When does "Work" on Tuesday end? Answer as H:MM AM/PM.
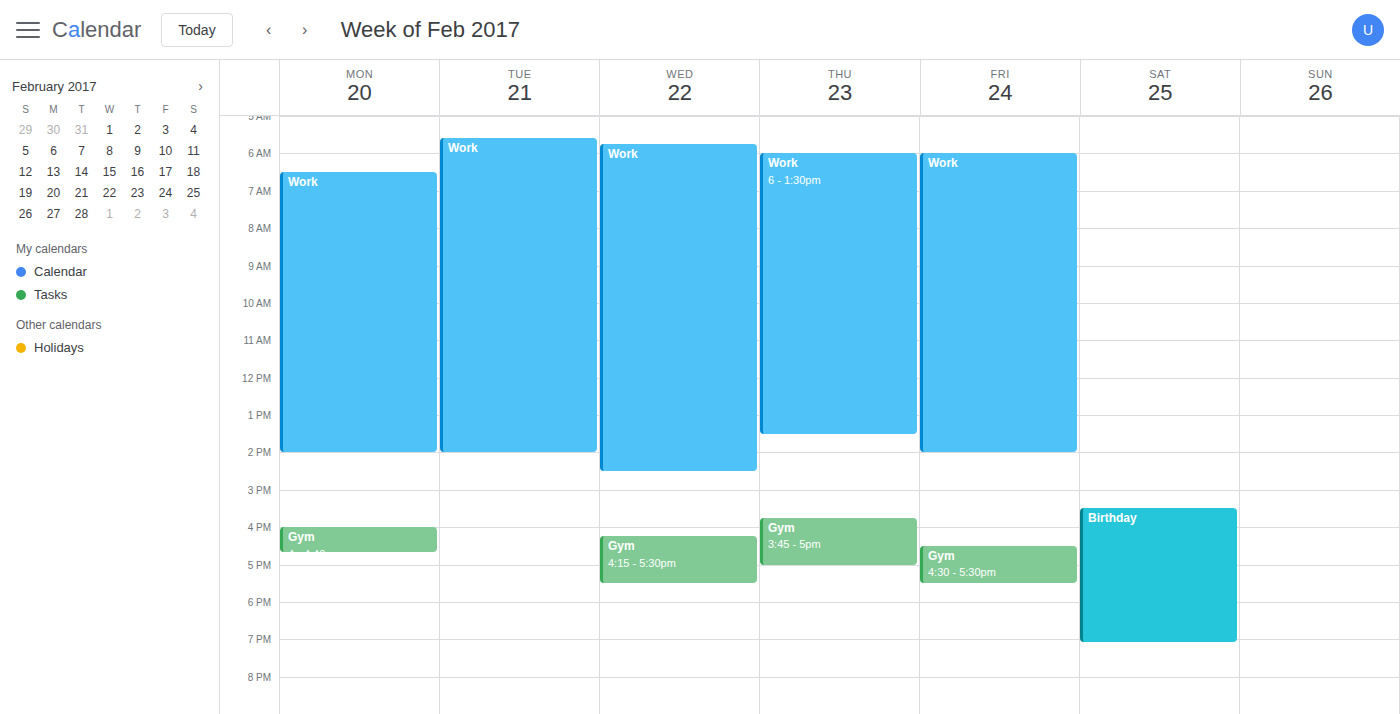
2:00 PM